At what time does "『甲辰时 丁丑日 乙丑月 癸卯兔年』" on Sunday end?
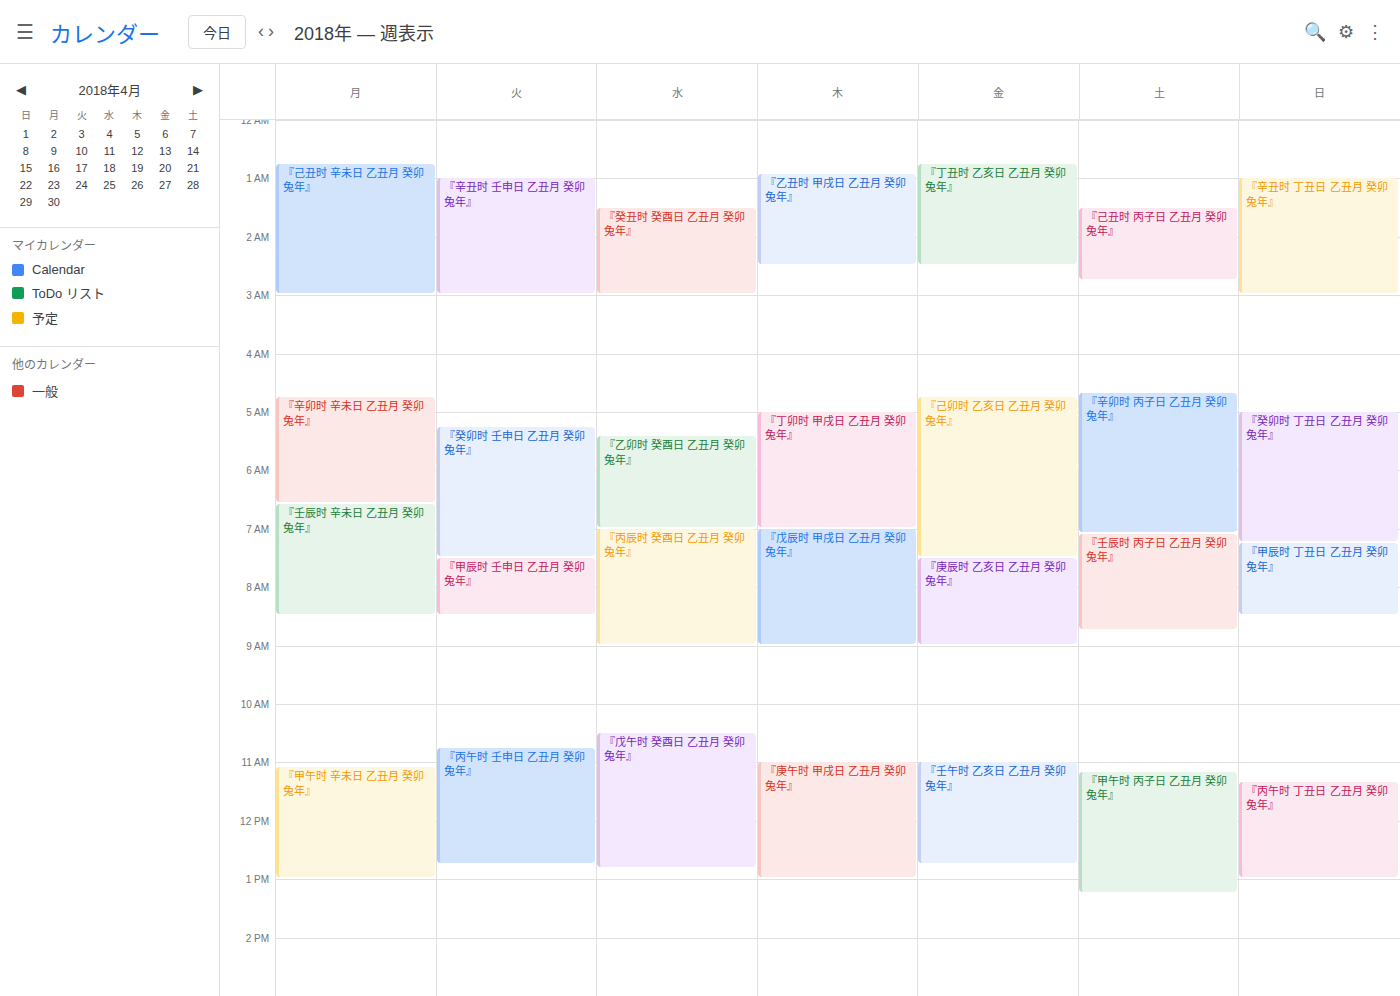
8:30 AM